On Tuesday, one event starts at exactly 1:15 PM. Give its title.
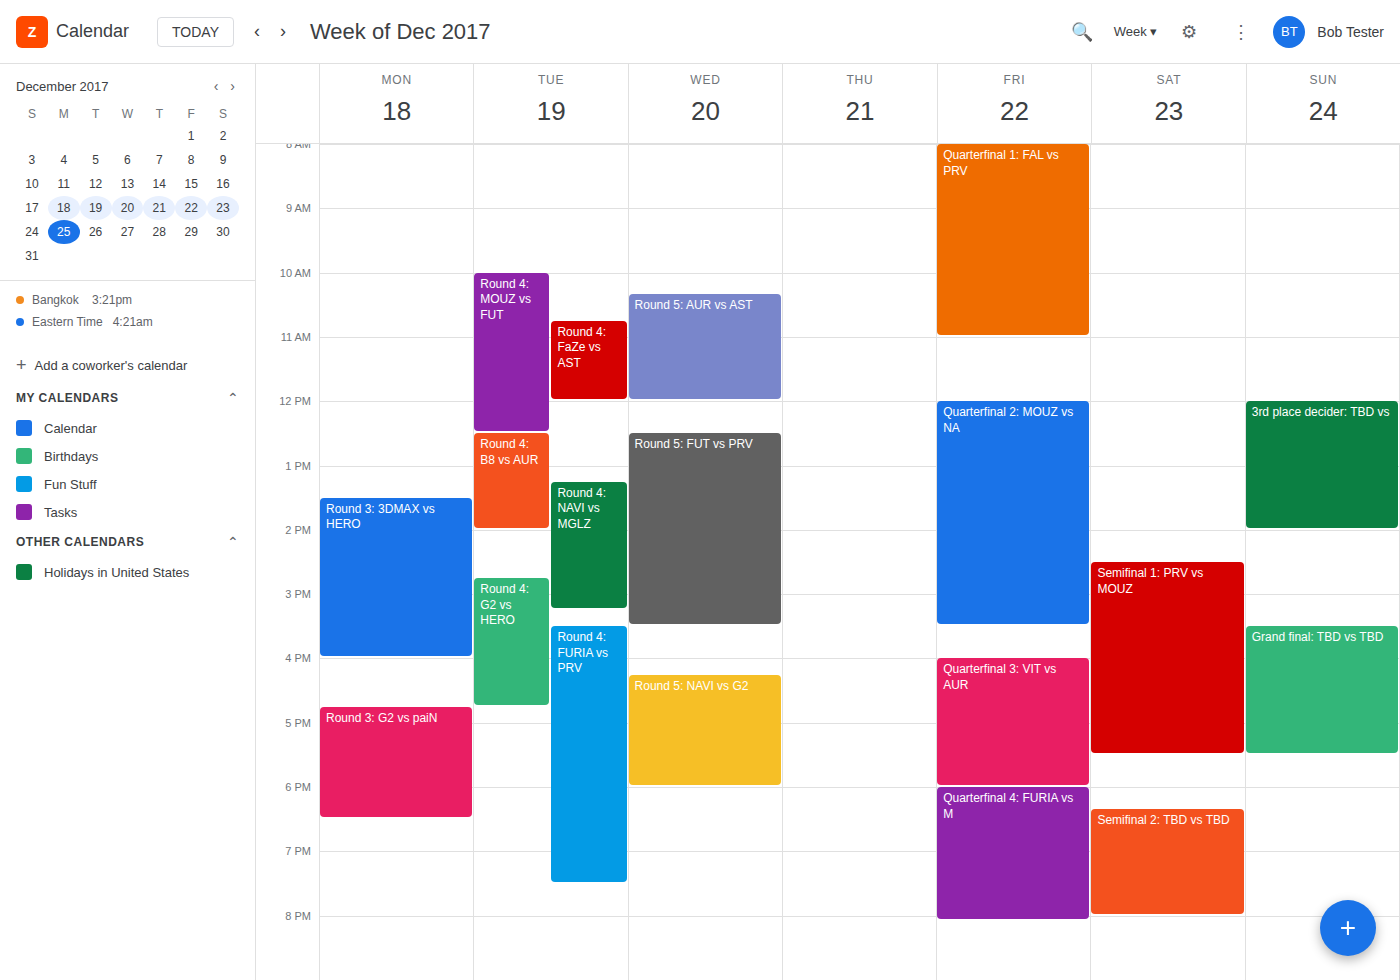
"Round 4: NAVI vs MGLZ"